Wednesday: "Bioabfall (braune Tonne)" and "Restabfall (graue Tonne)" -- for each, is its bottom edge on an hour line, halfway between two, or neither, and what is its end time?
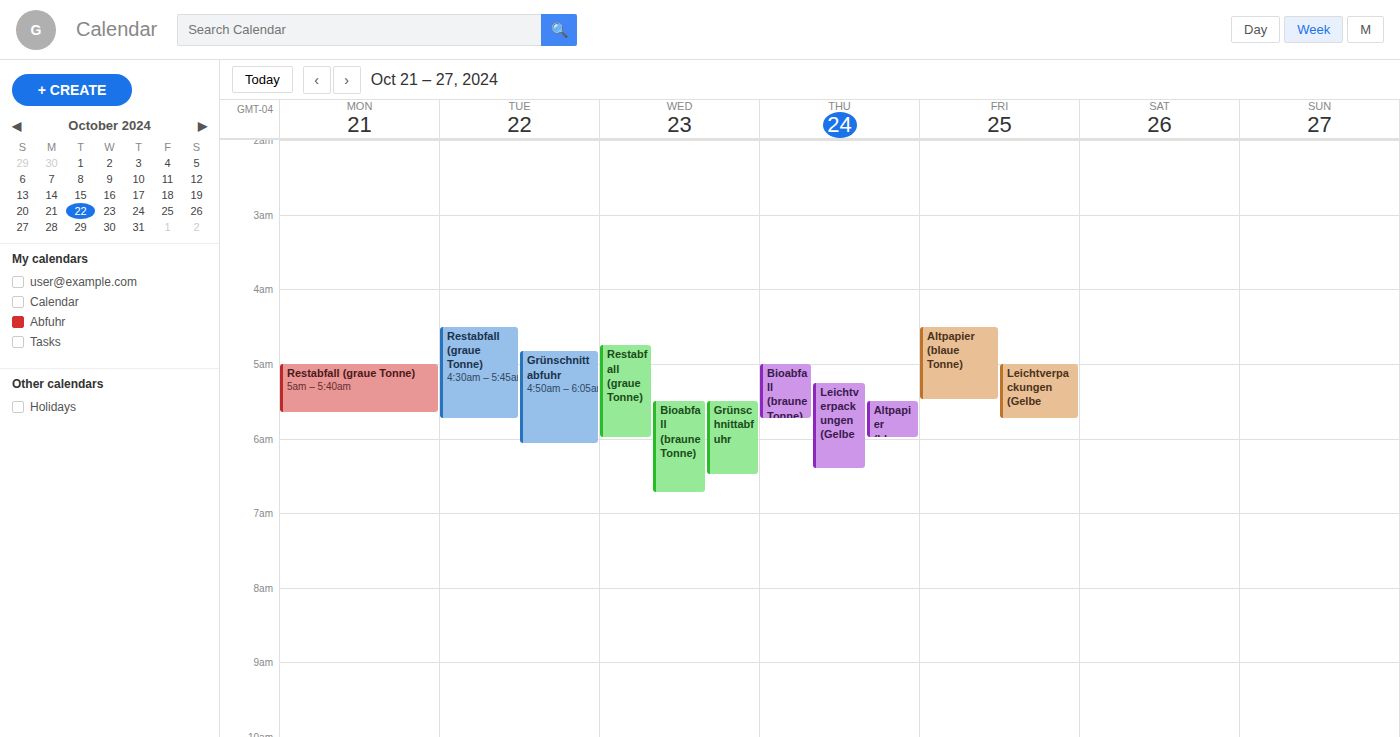
"Bioabfall (braune Tonne)": 6:45 AM, neither: three quarters of the way from the 6 AM line to the 7 AM line. "Restabfall (graue Tonne)": 6:00 AM, exactly on the 6 AM line.